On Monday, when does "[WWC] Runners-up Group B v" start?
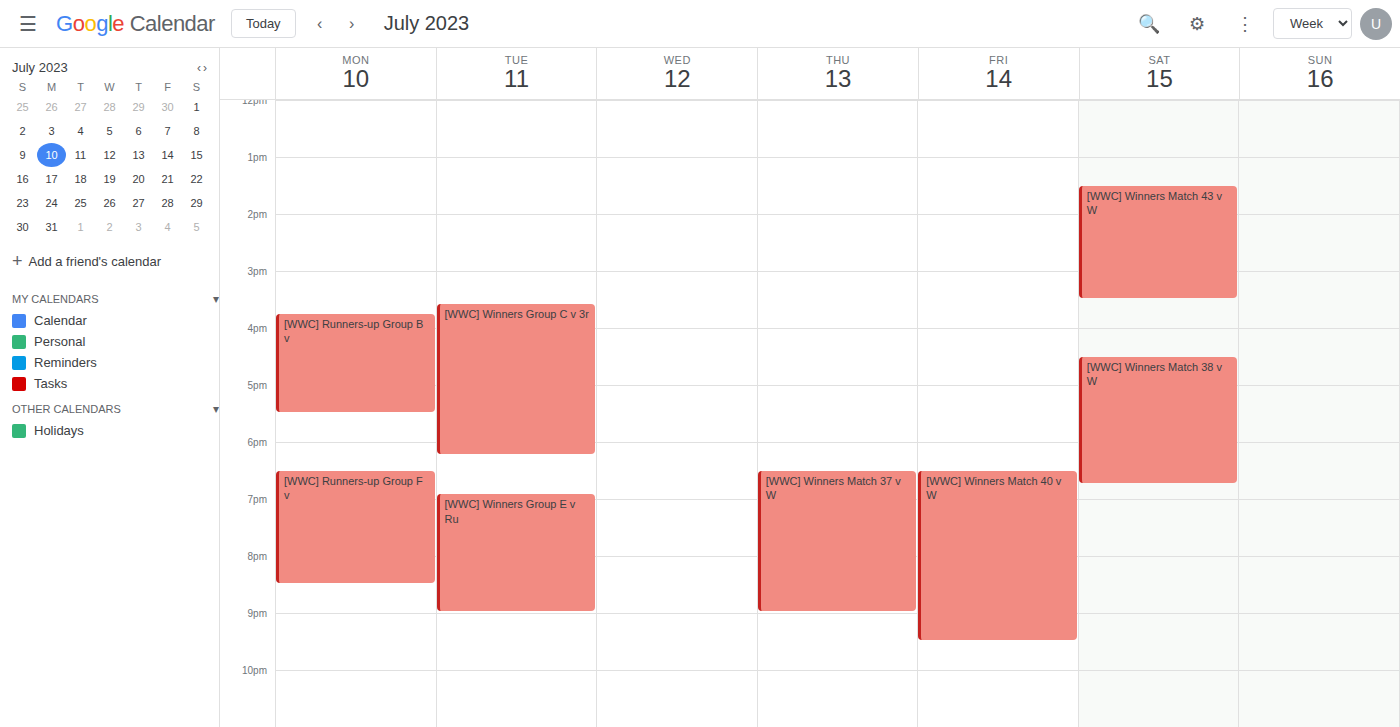
3:45 PM